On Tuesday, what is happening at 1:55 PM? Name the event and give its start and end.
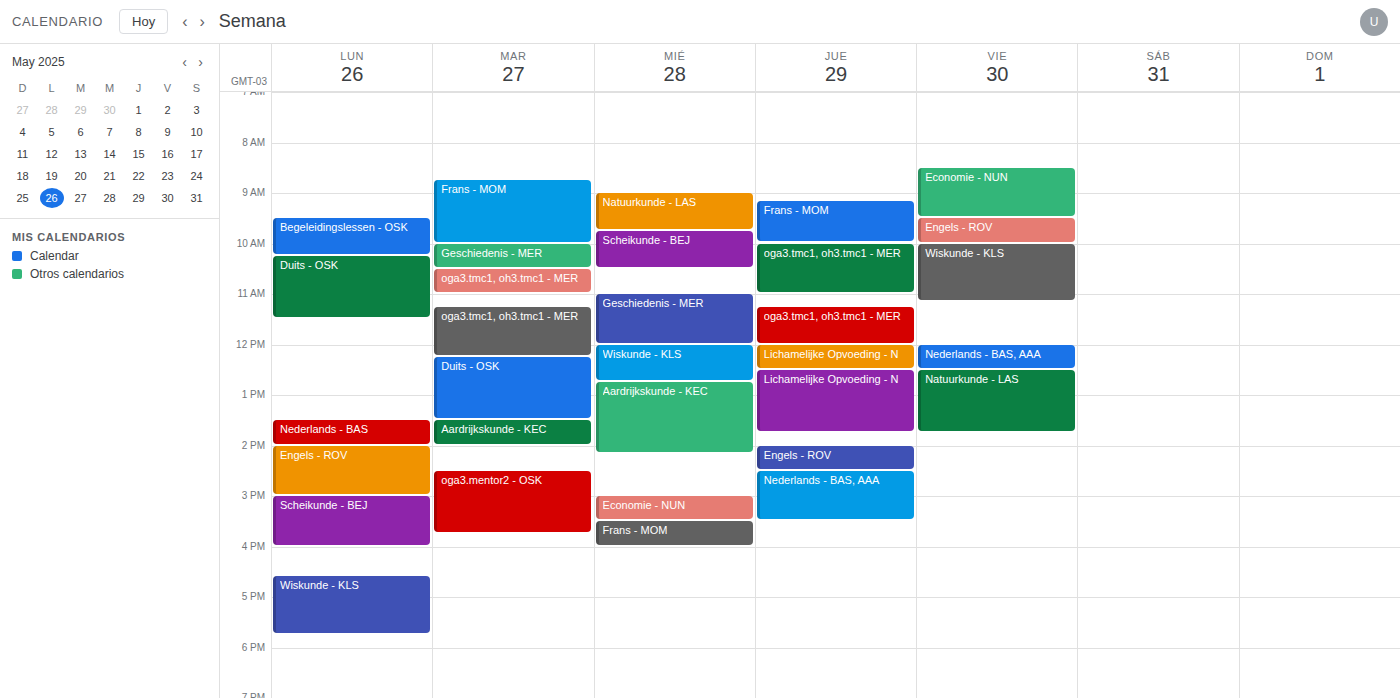
"Aardrijkskunde - KEC", 1:30 PM to 2:00 PM